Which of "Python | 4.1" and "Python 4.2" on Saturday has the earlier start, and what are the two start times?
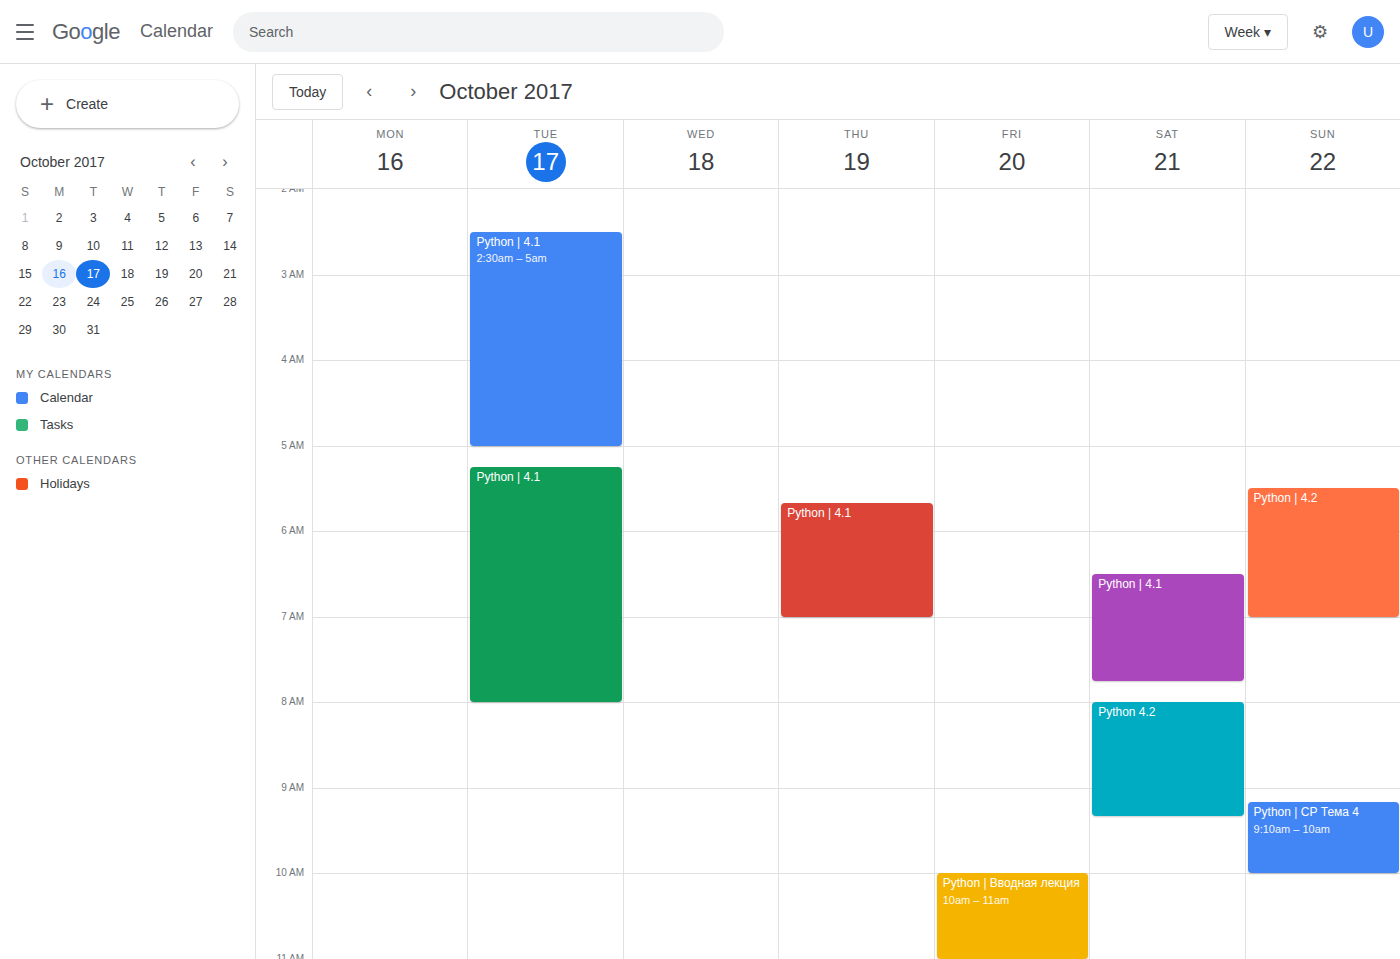
"Python | 4.1" 6:30 AM; "Python 4.2" 8:00 AM.